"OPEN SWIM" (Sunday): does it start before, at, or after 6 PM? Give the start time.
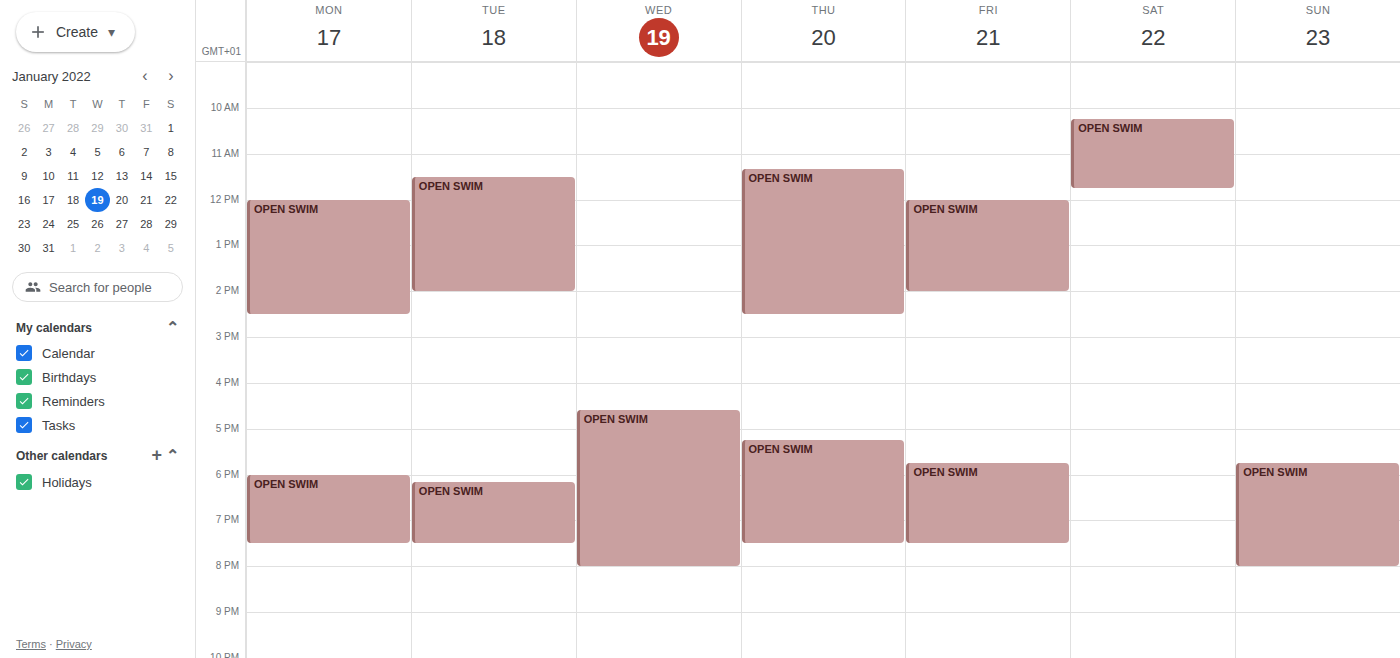
5:45 PM -- before 6 PM, 15 minutes above the 6 PM line.